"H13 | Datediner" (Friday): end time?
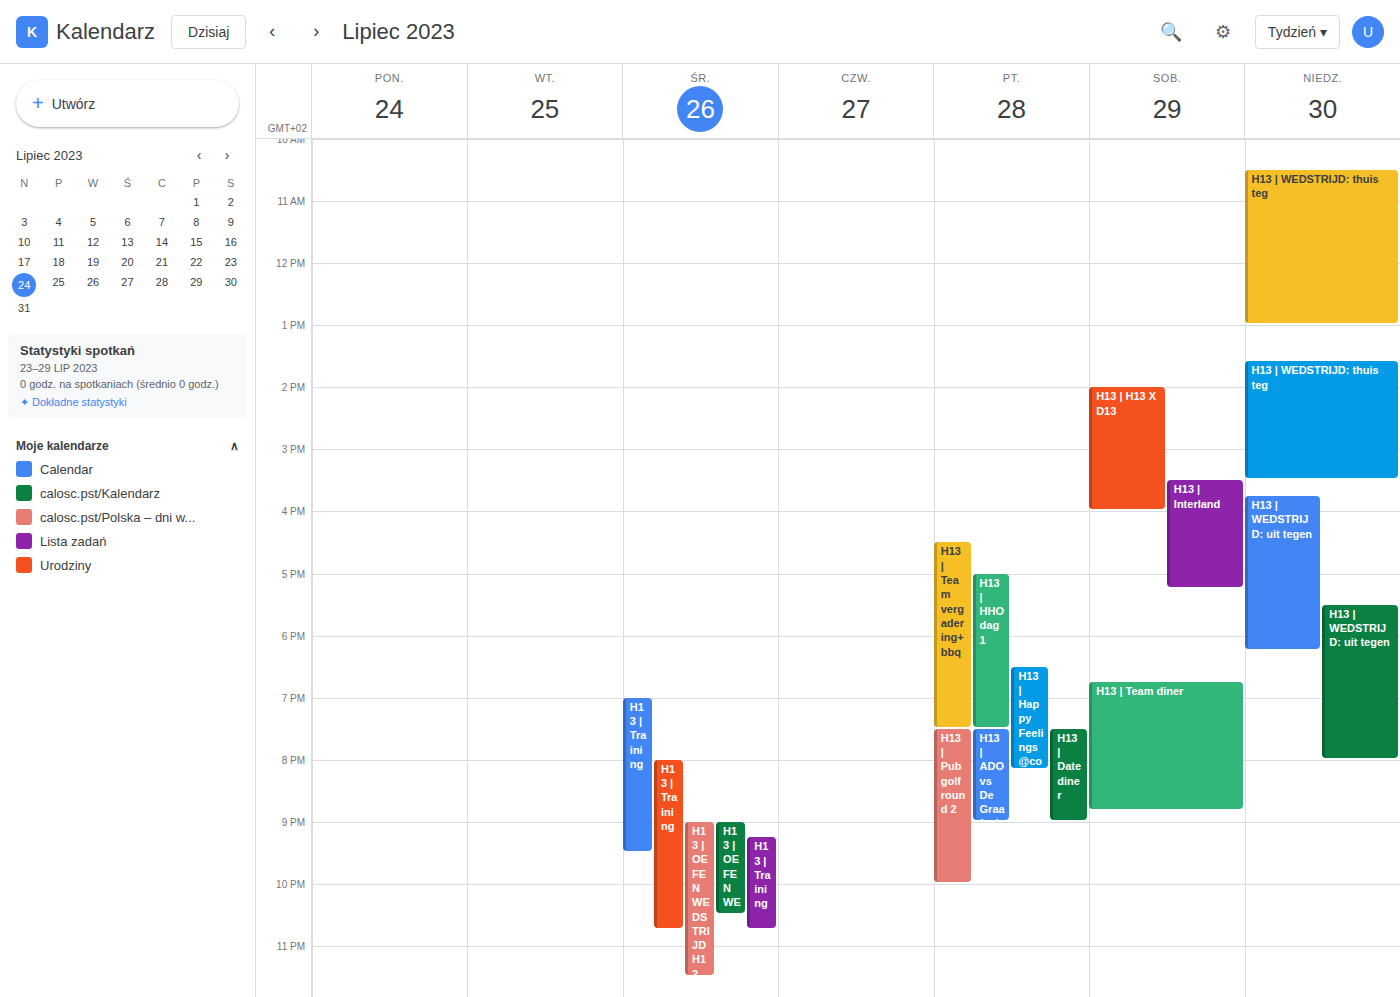
9:00 PM